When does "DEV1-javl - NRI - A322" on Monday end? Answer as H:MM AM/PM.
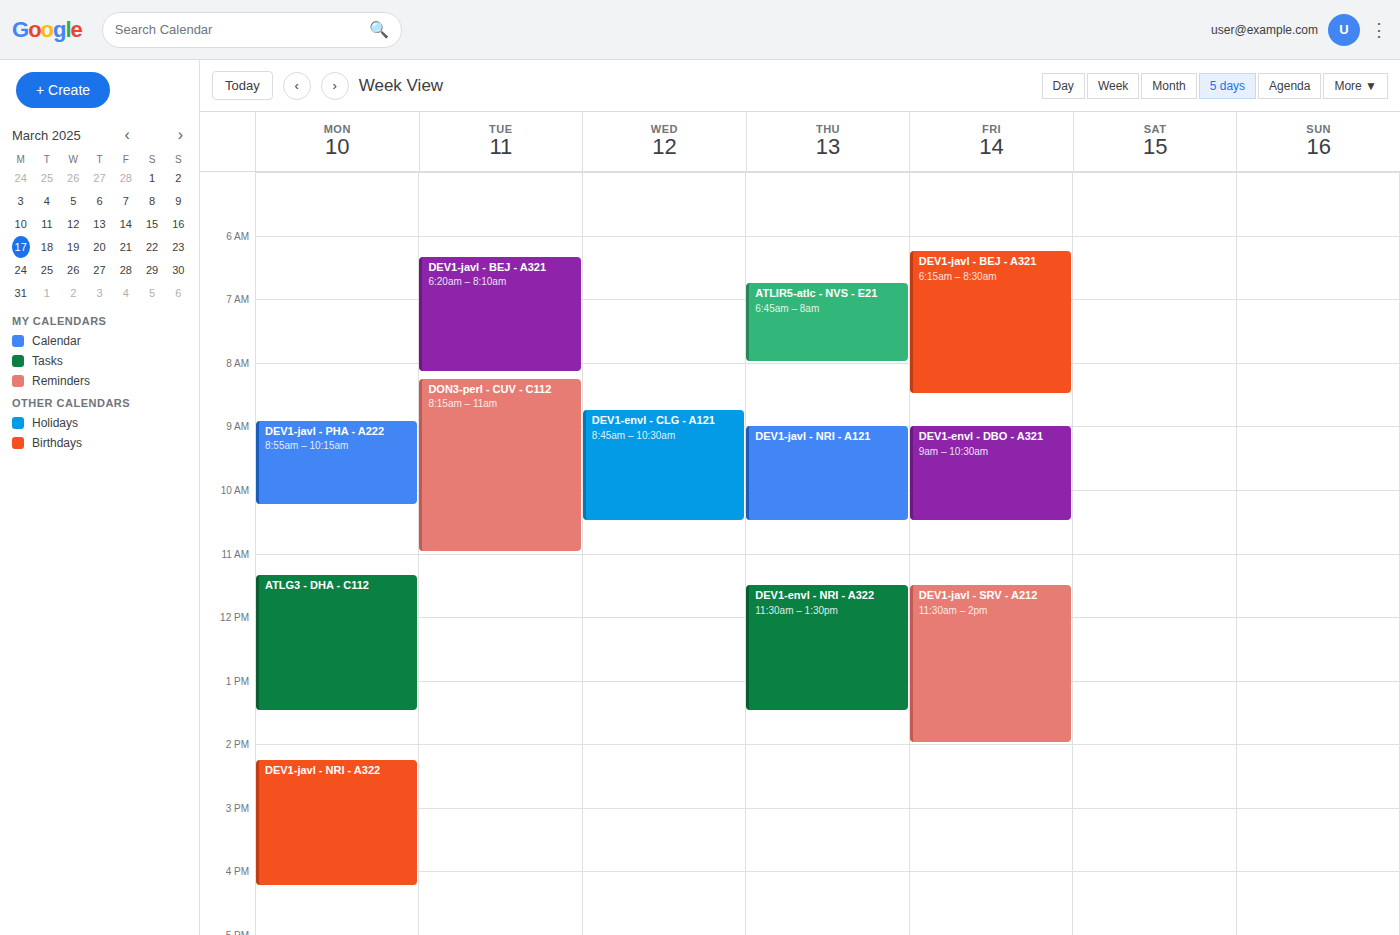
4:15 PM